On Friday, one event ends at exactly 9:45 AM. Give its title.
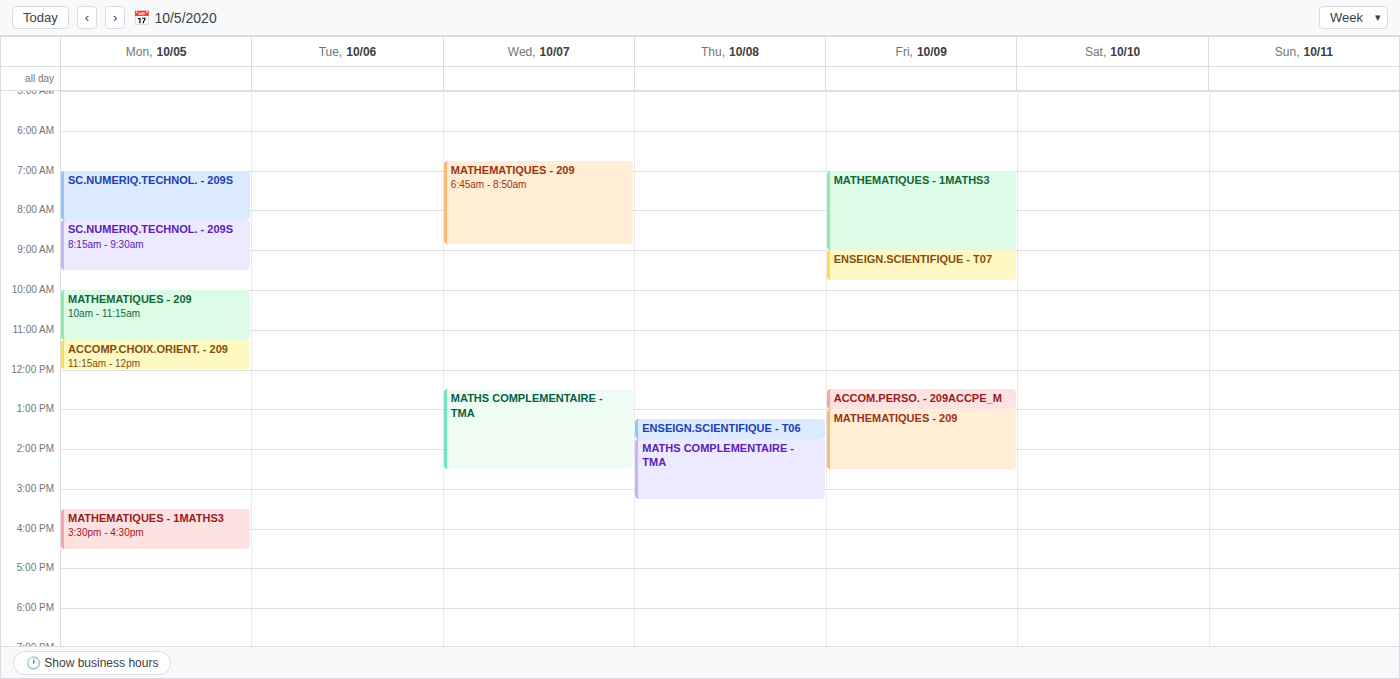
"ENSEIGN.SCIENTIFIQUE - T07"